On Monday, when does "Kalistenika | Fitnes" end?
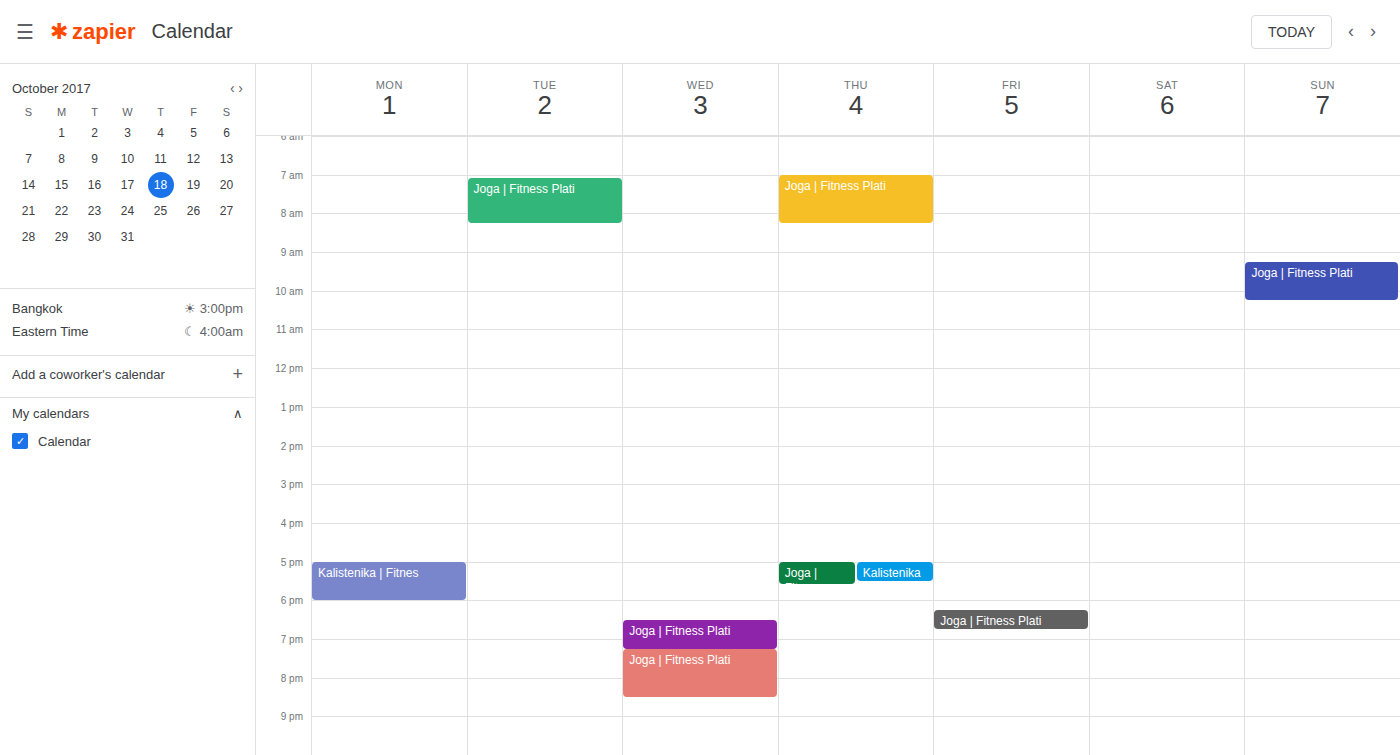
6:00 PM